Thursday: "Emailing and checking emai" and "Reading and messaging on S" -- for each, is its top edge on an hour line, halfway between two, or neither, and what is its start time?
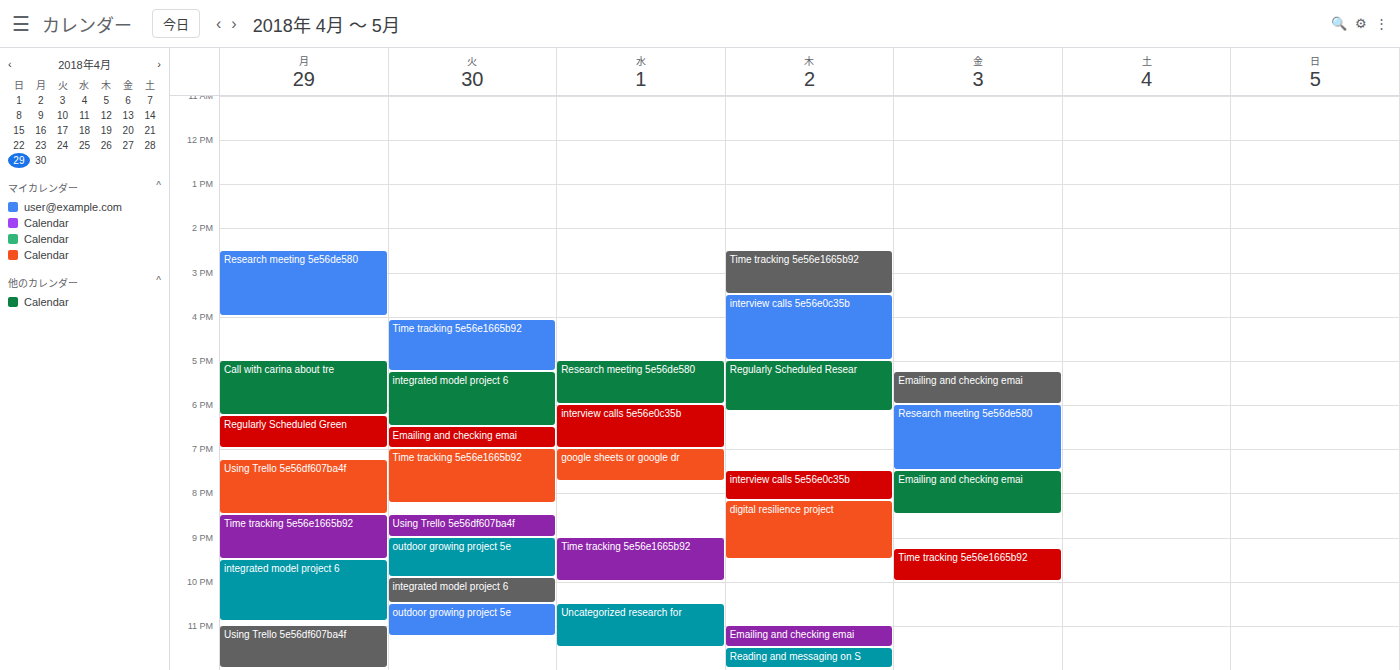
"Emailing and checking emai": 11:00 PM, exactly on the 11 PM line. "Reading and messaging on S": 11:30 PM, halfway between the 11 PM and 12 AM lines.